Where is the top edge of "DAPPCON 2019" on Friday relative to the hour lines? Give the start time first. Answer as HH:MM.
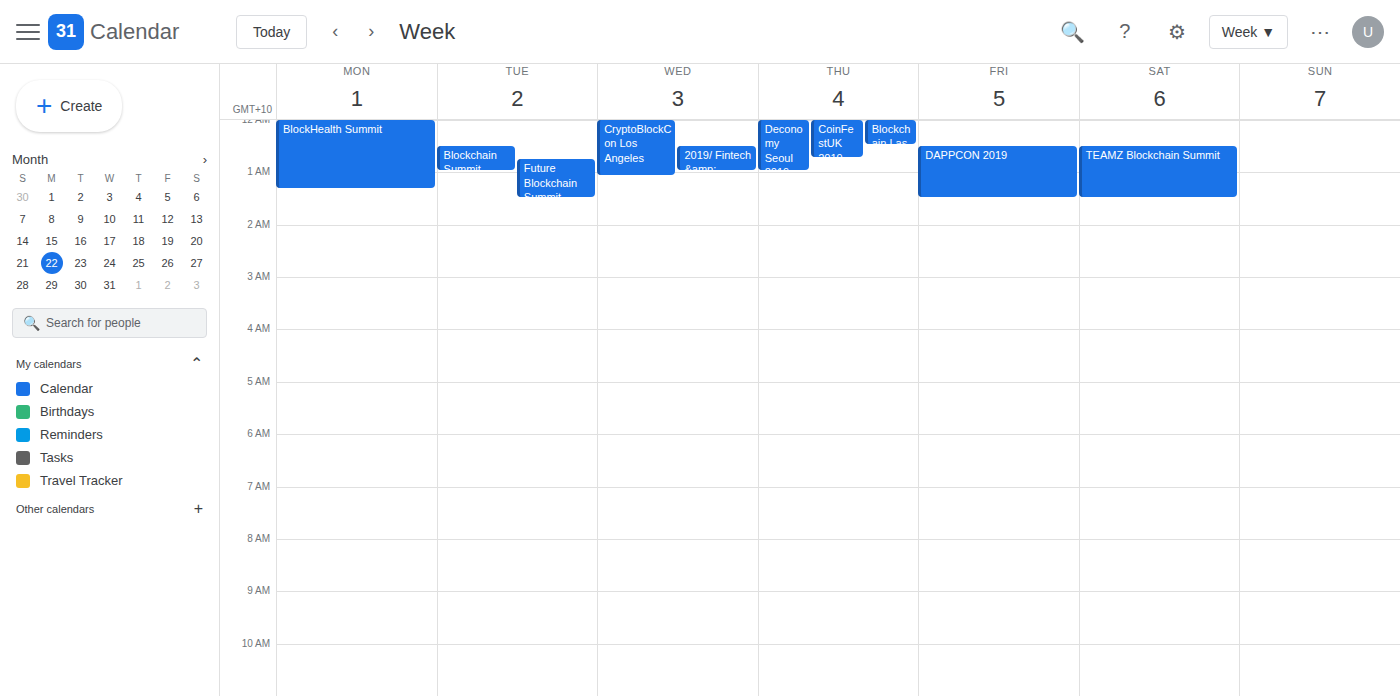
00:30 -- halfway between the 00:00 and 01:00 lines.